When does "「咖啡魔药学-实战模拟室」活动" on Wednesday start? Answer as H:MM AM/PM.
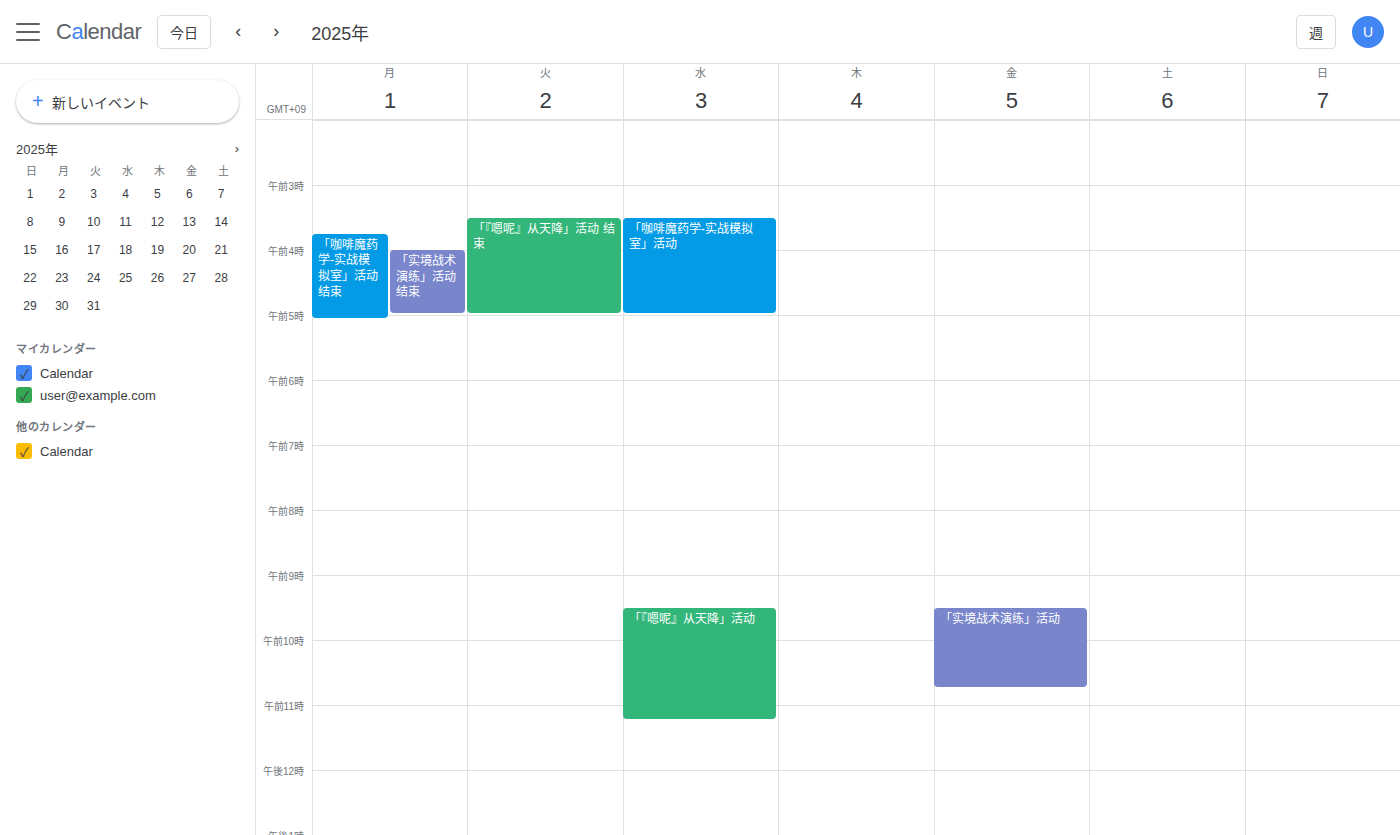
3:30 AM